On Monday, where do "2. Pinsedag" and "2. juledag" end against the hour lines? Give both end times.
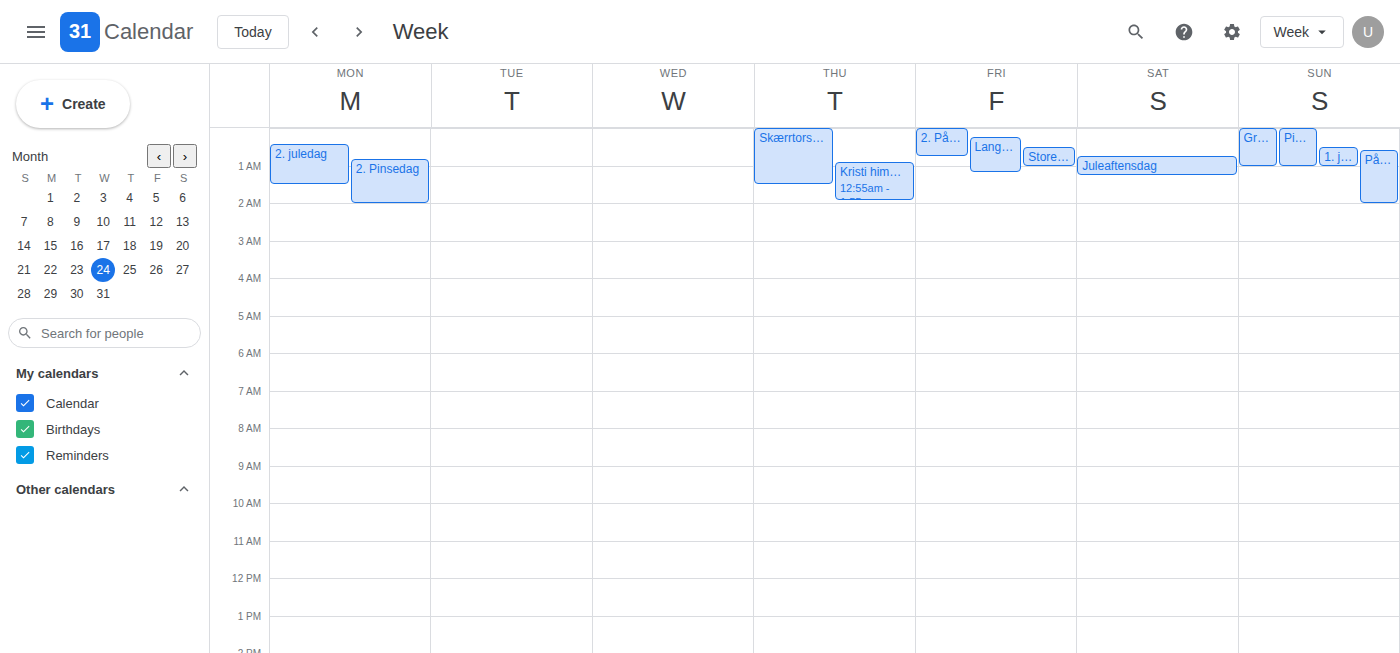
"2. Pinsedag": 2:00 AM, exactly on the 2 AM line. "2. juledag": 1:30 AM, halfway between the 1 AM and 2 AM lines.